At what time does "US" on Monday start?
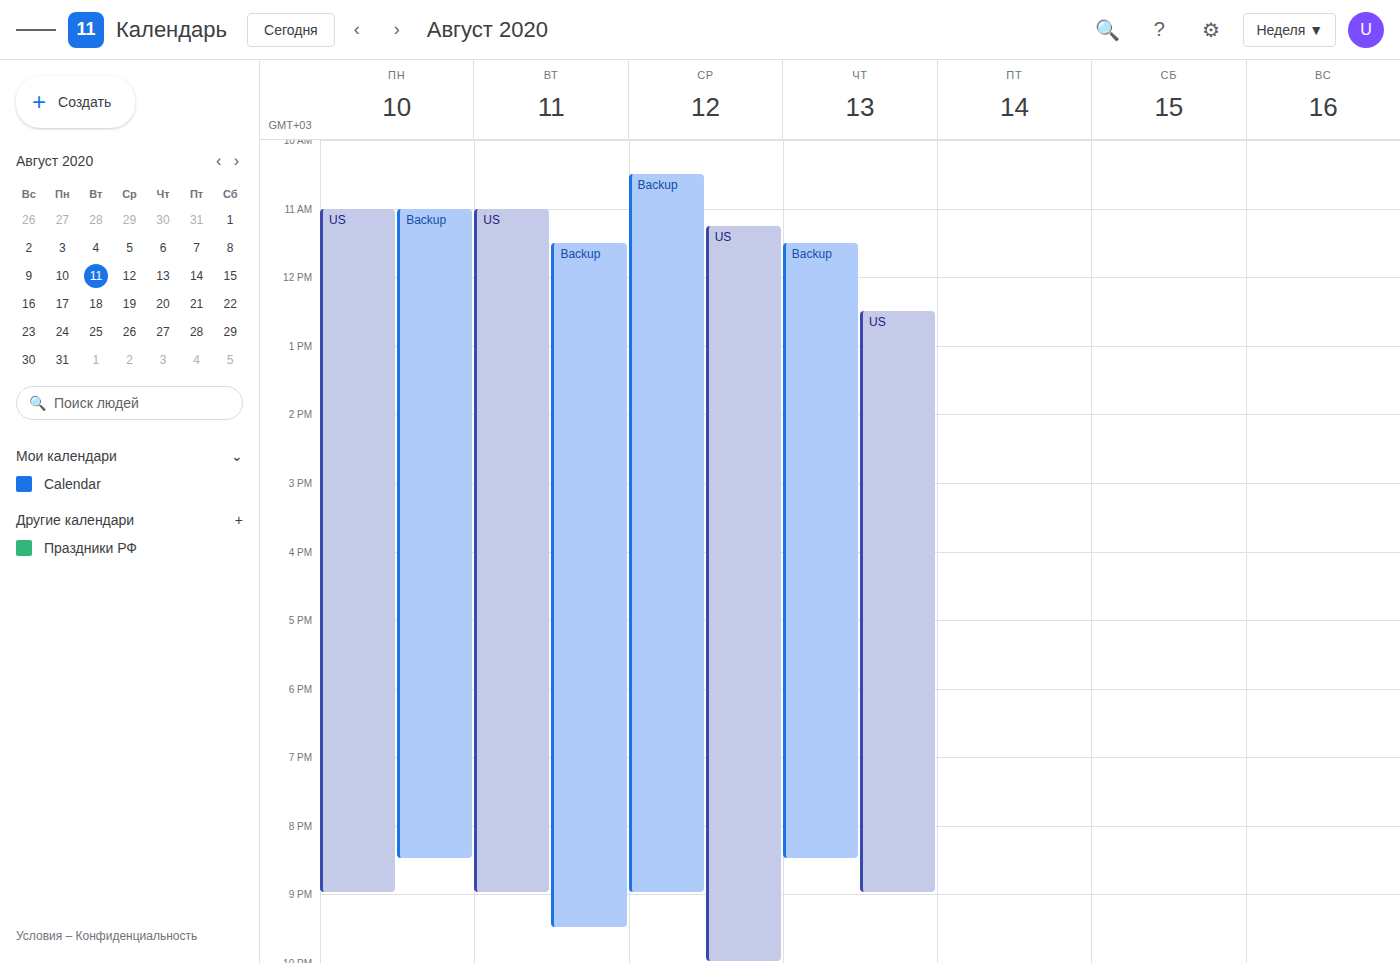
11:00